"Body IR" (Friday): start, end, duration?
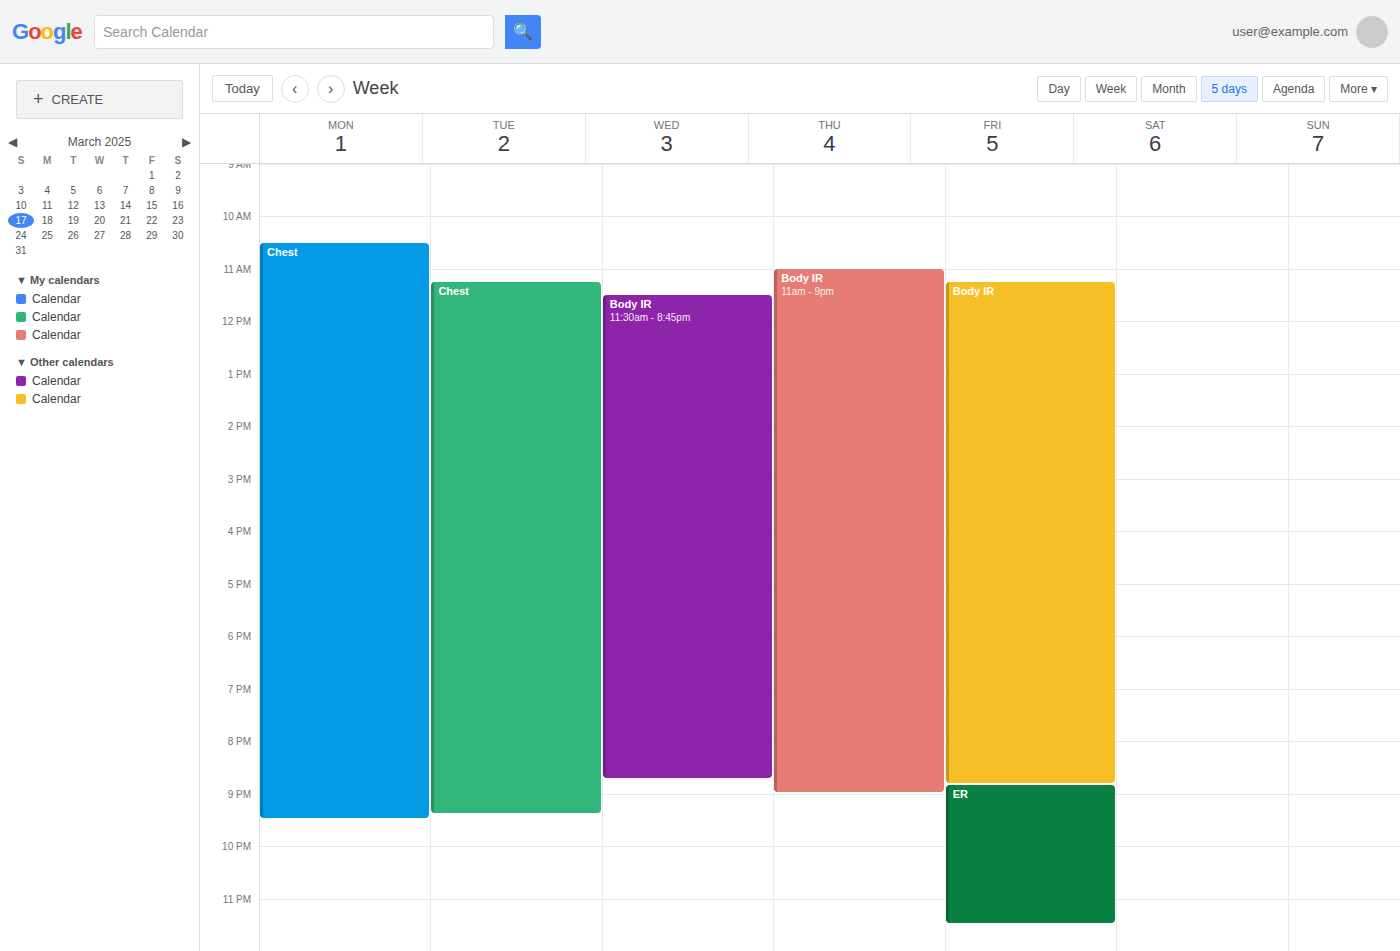
11:15 AM to 8:50 PM, 9 hours 35 minutes